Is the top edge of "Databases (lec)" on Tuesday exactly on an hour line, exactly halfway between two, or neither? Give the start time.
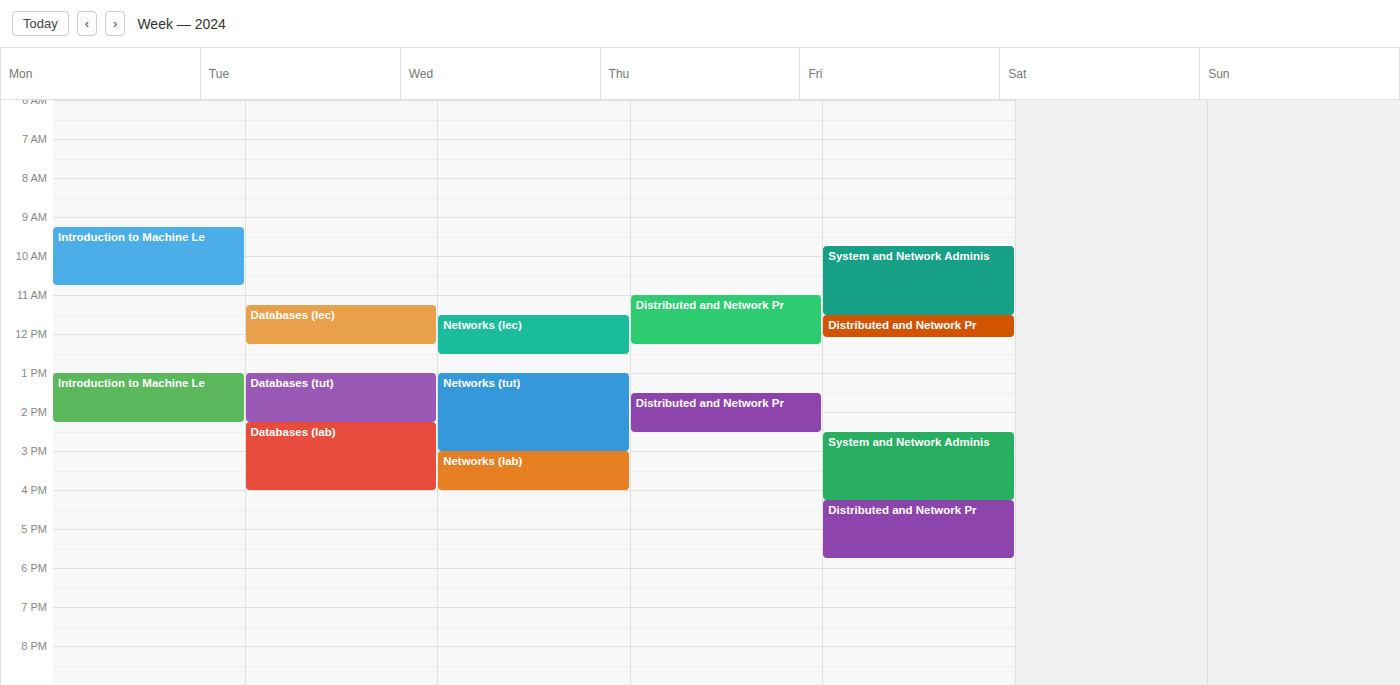
11:15 AM -- neither: a quarter of the way from the 11 AM line to the 12 PM line.